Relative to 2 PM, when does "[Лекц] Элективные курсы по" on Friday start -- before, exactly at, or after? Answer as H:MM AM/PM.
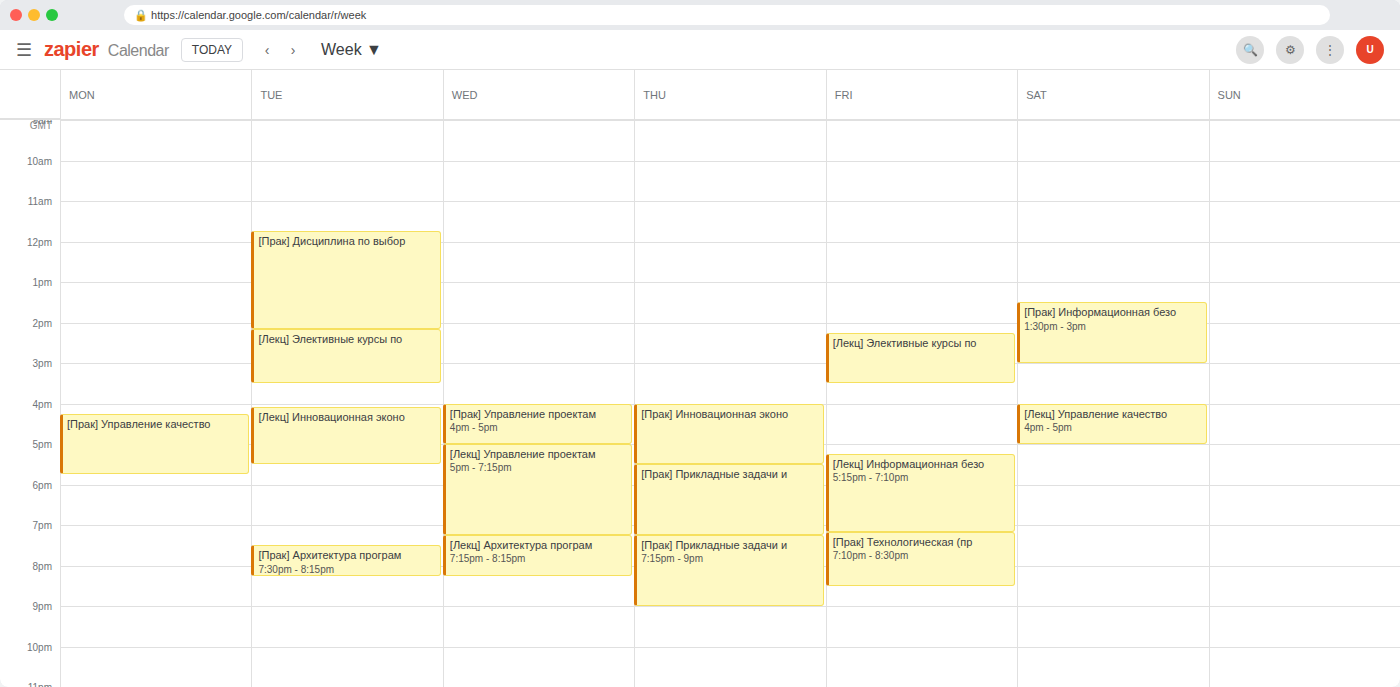
2:15 PM -- after 2 PM, 15 minutes below the 2 PM line.